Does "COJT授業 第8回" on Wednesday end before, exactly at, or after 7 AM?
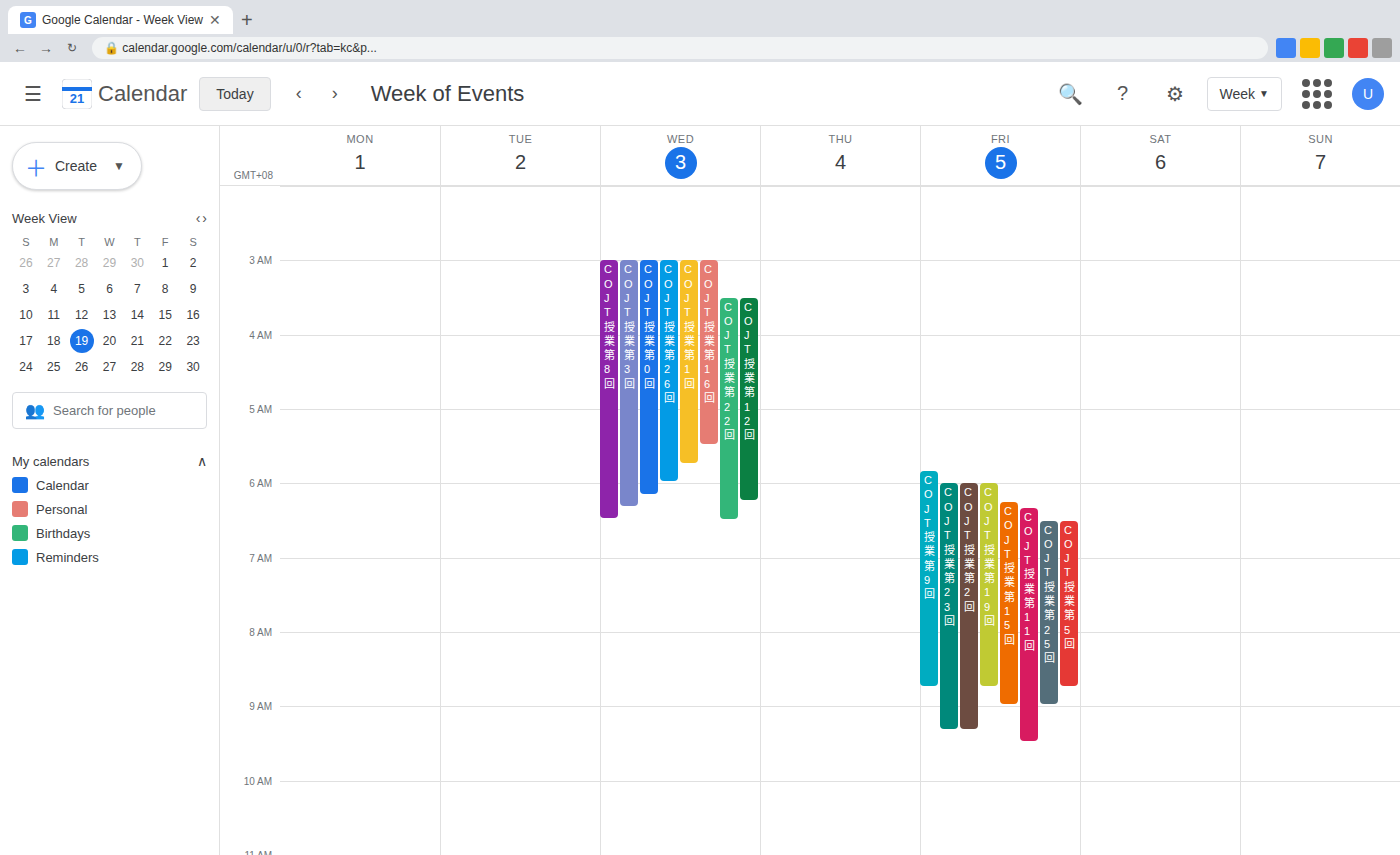
6:30 AM -- before 7 AM, 30 minutes above the 7 AM line.